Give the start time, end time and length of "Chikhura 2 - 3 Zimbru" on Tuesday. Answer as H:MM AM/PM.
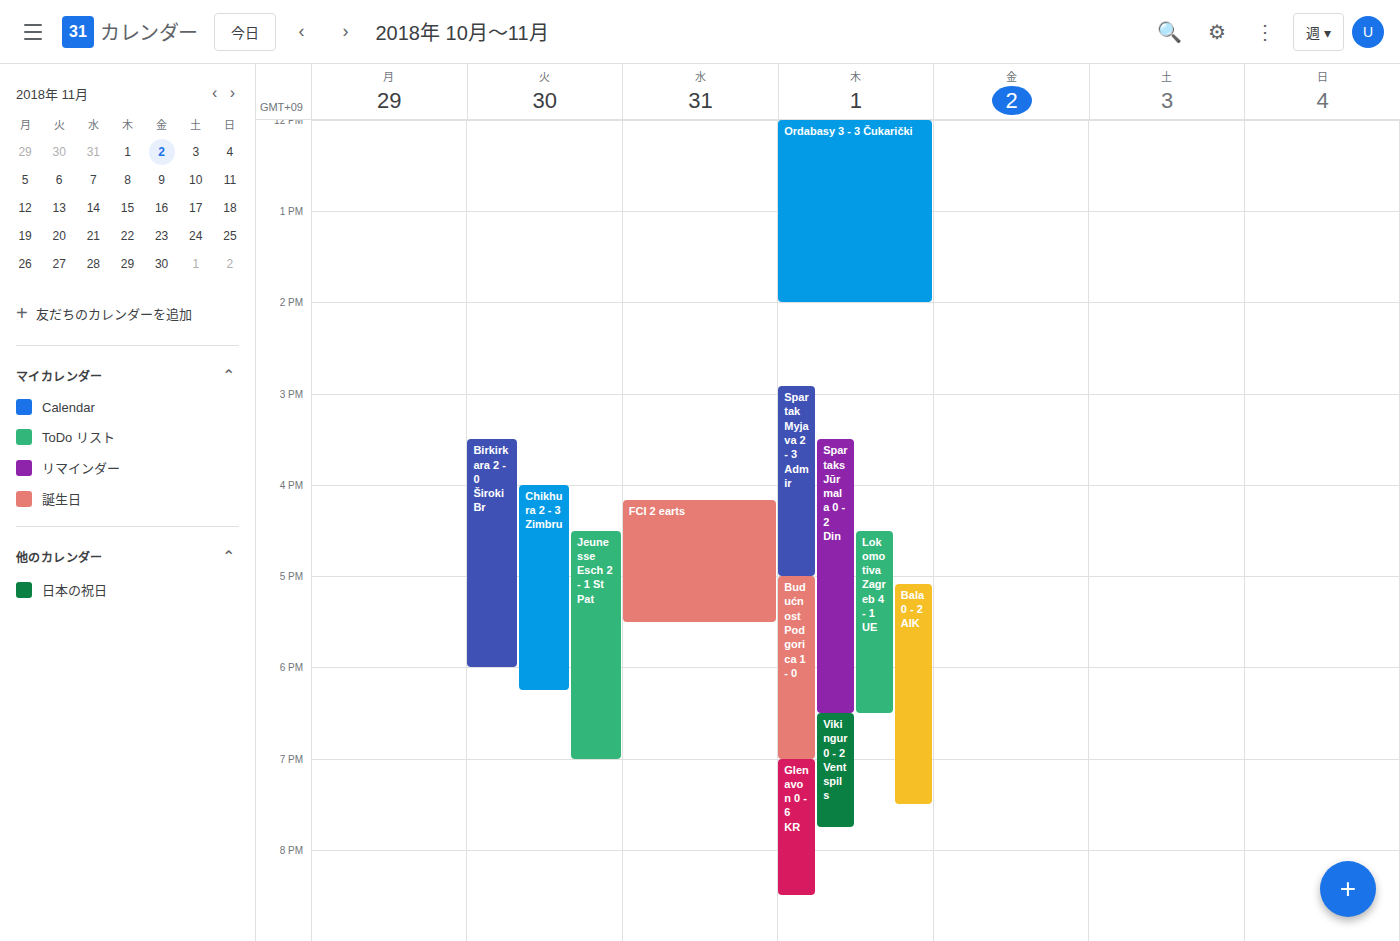
4:00 PM to 6:15 PM, 2 hours 15 minutes